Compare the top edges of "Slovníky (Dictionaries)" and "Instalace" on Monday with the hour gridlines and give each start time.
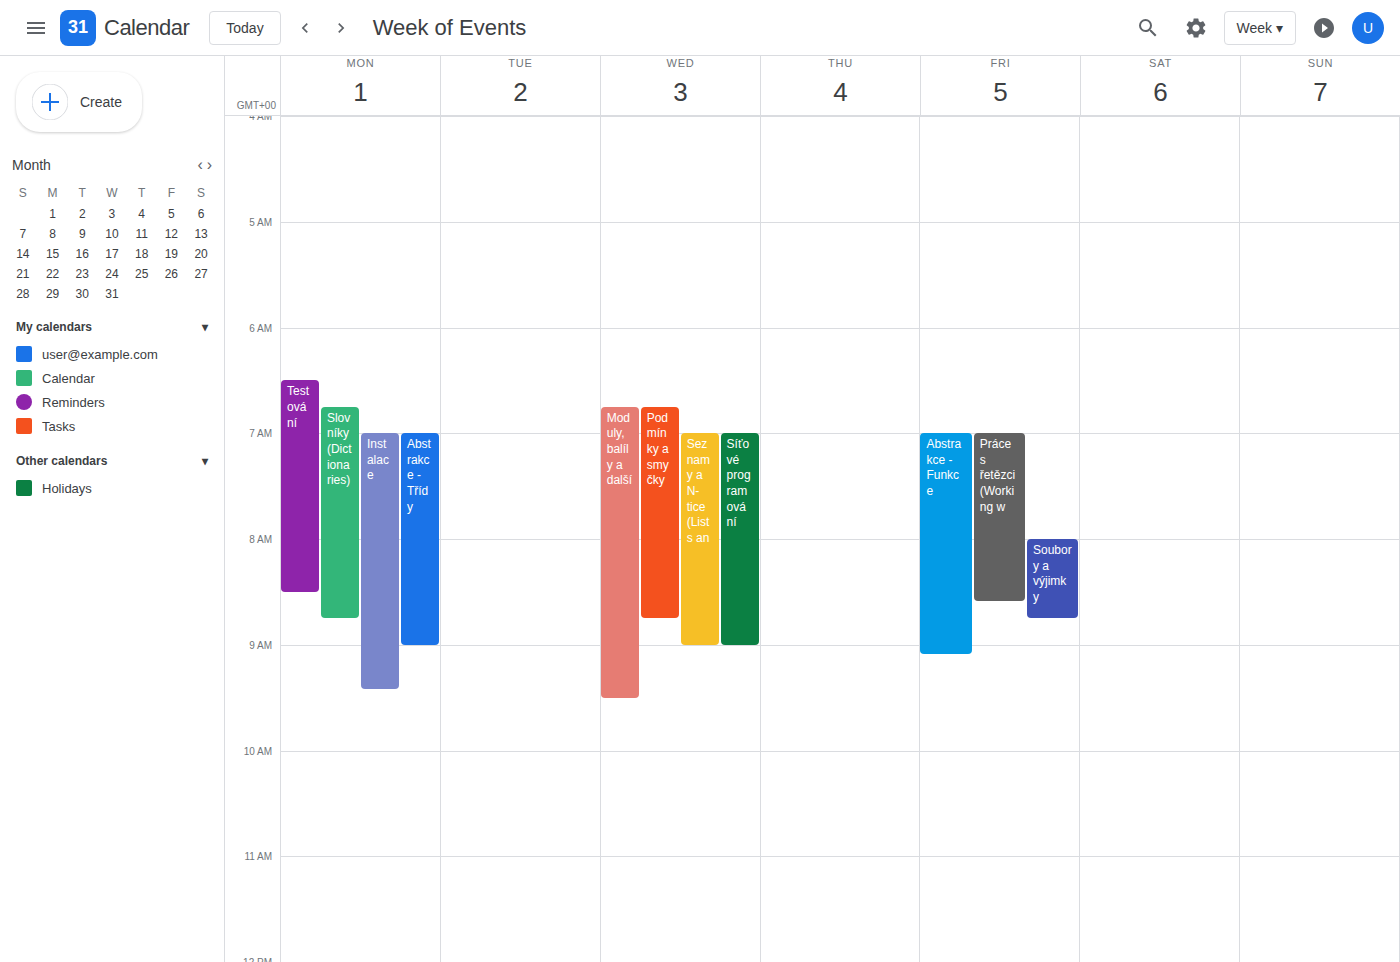
"Slovníky (Dictionaries)": 6:45 AM, neither: three quarters of the way from the 6 AM line to the 7 AM line. "Instalace": 7:00 AM, exactly on the 7 AM line.